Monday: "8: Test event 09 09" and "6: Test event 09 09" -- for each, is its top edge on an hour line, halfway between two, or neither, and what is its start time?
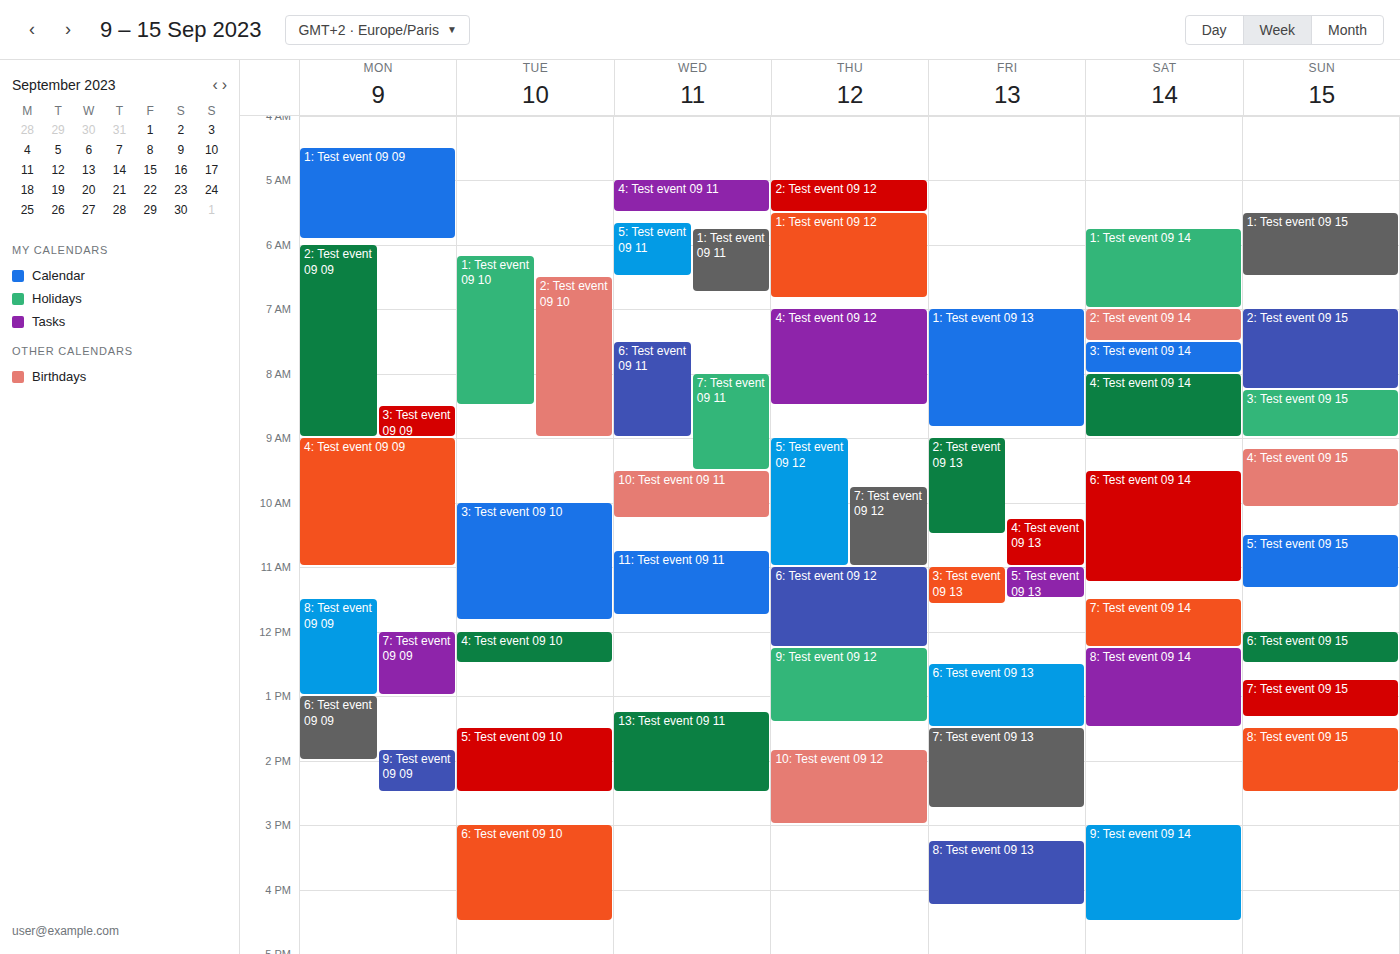
"8: Test event 09 09": 11:30 AM, halfway between the 11 AM and 12 PM lines. "6: Test event 09 09": 1:00 PM, exactly on the 1 PM line.